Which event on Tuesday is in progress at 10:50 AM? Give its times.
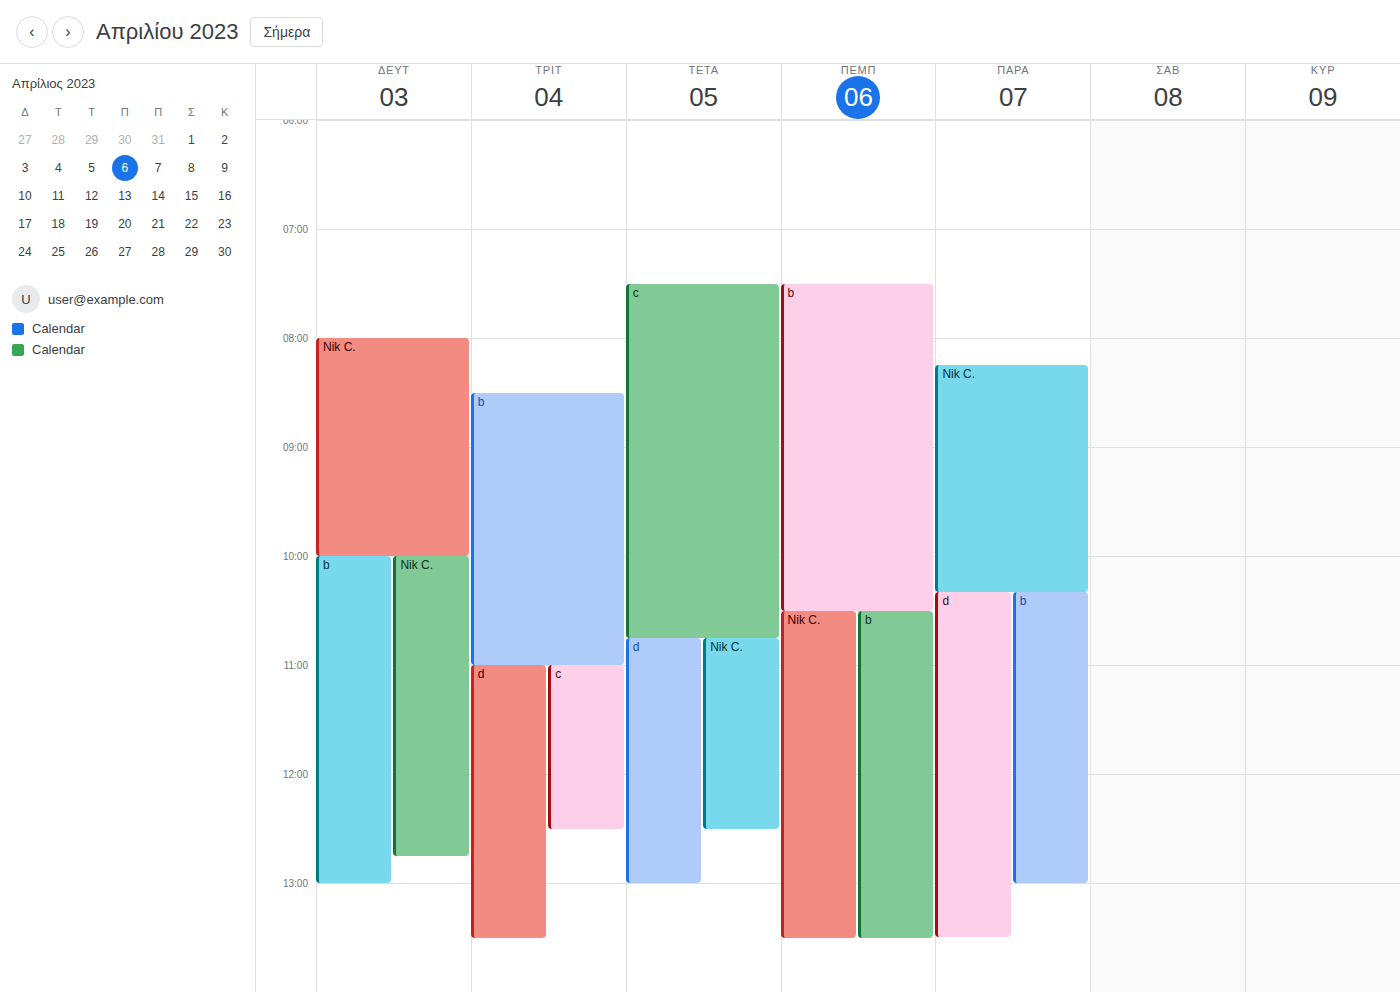
"b", 8:30 AM to 11:00 AM